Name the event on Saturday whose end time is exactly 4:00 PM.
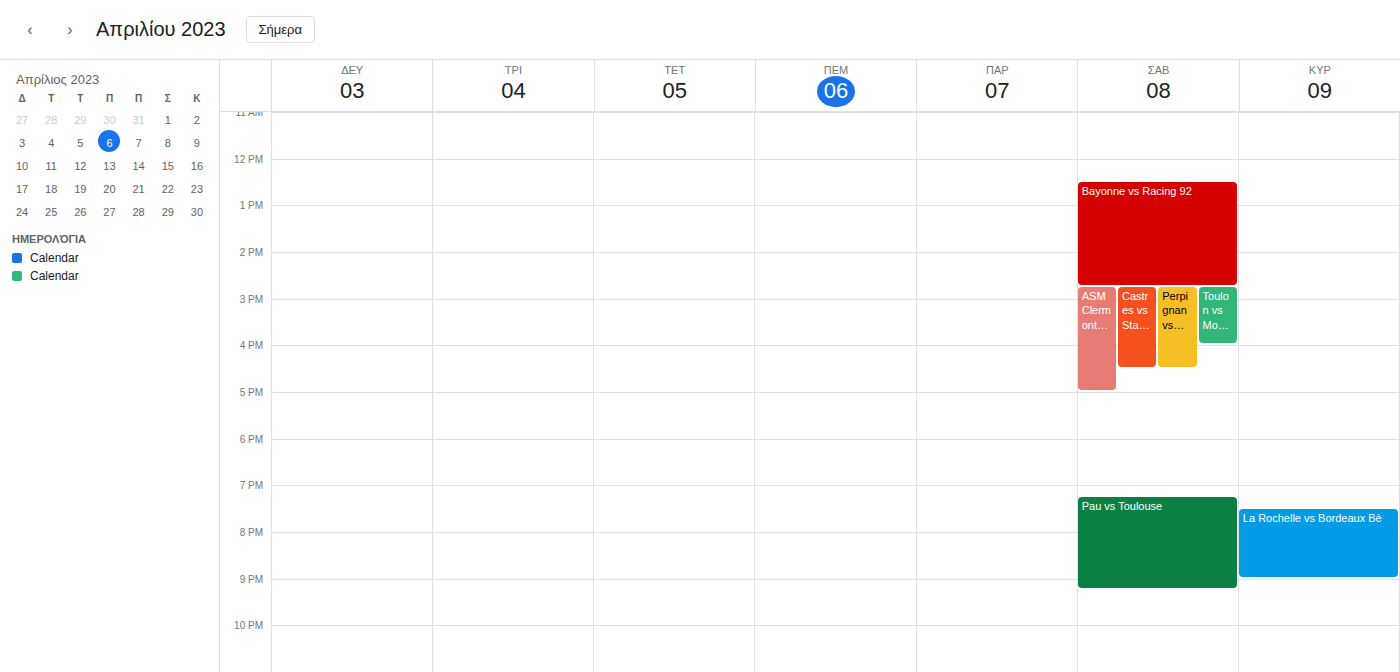
"Toulon vs Montpellier"